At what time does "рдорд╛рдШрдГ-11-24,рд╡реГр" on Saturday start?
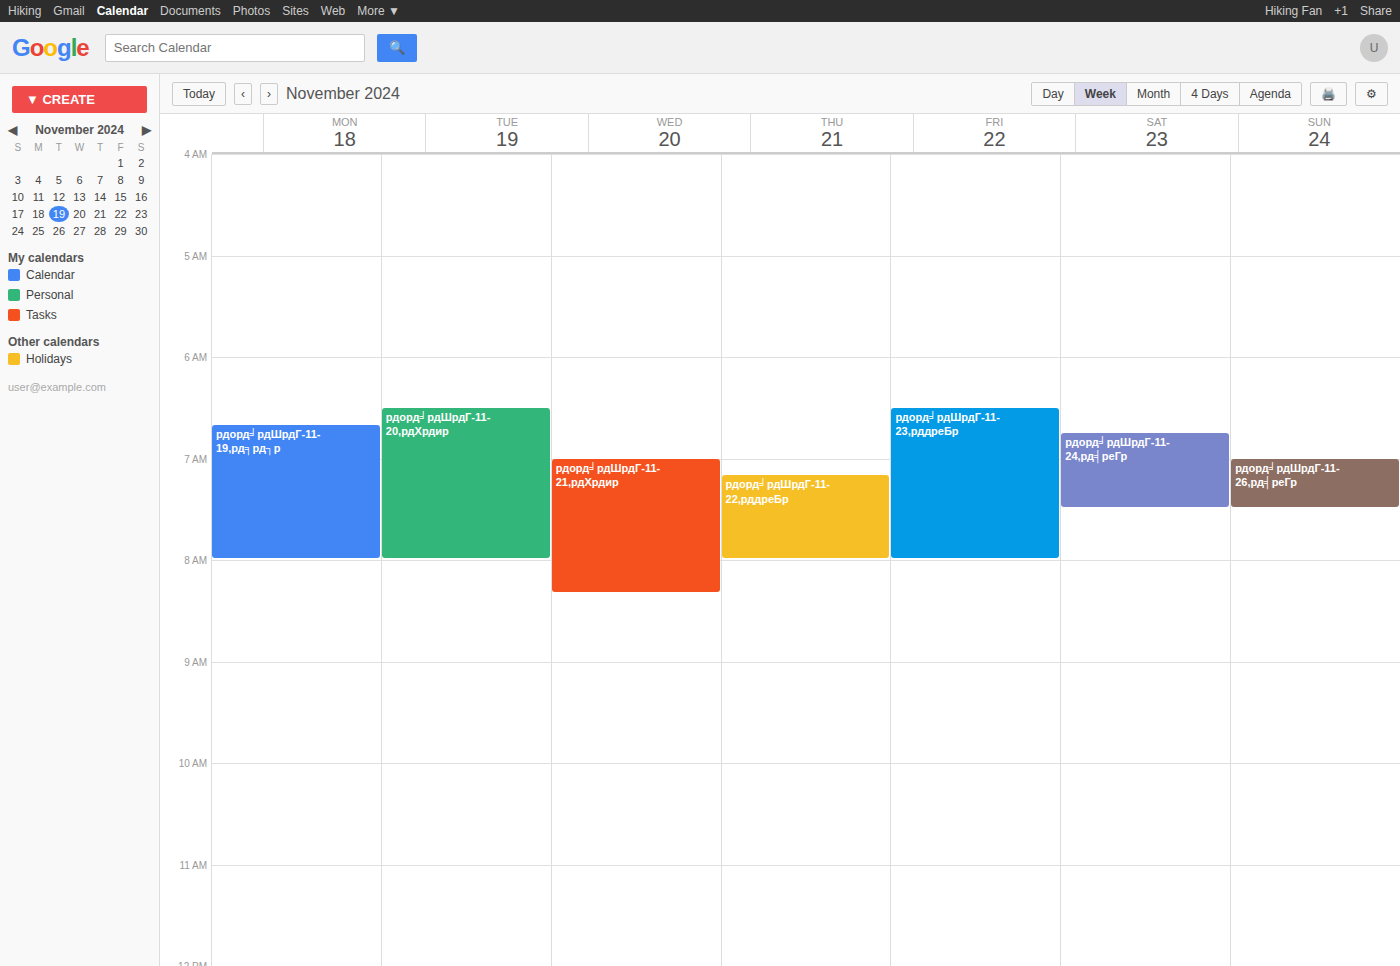
6:45 AM